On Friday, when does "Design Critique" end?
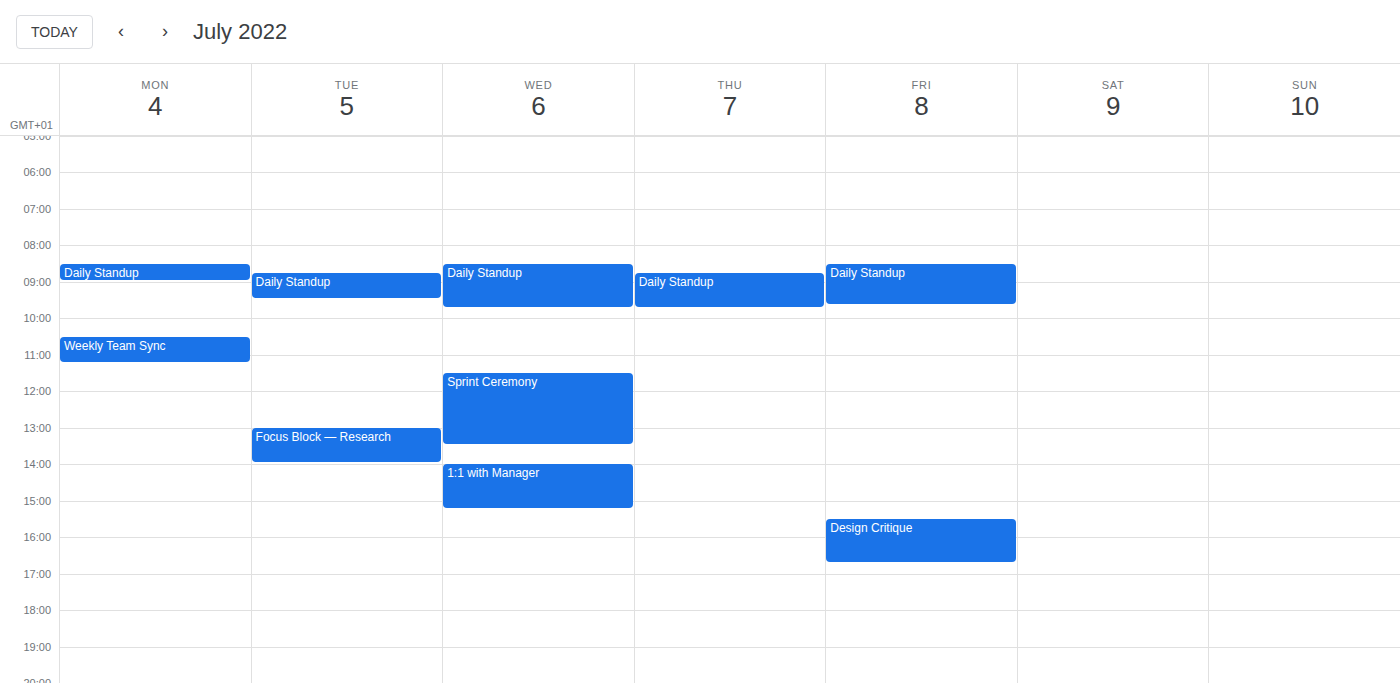
4:45 PM